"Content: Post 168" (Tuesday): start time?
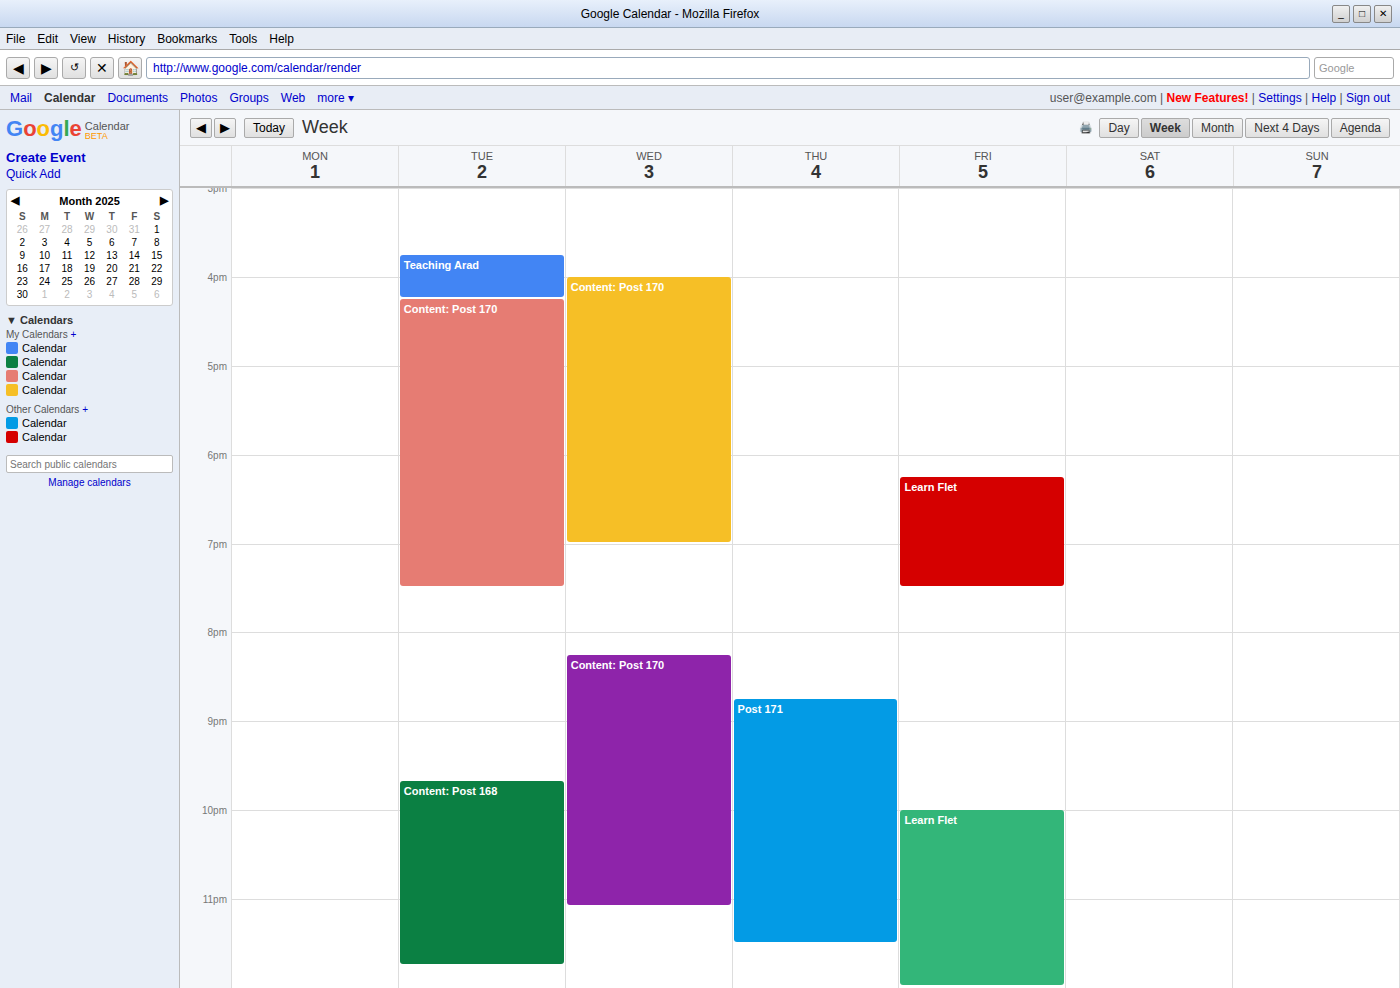
9:40 PM